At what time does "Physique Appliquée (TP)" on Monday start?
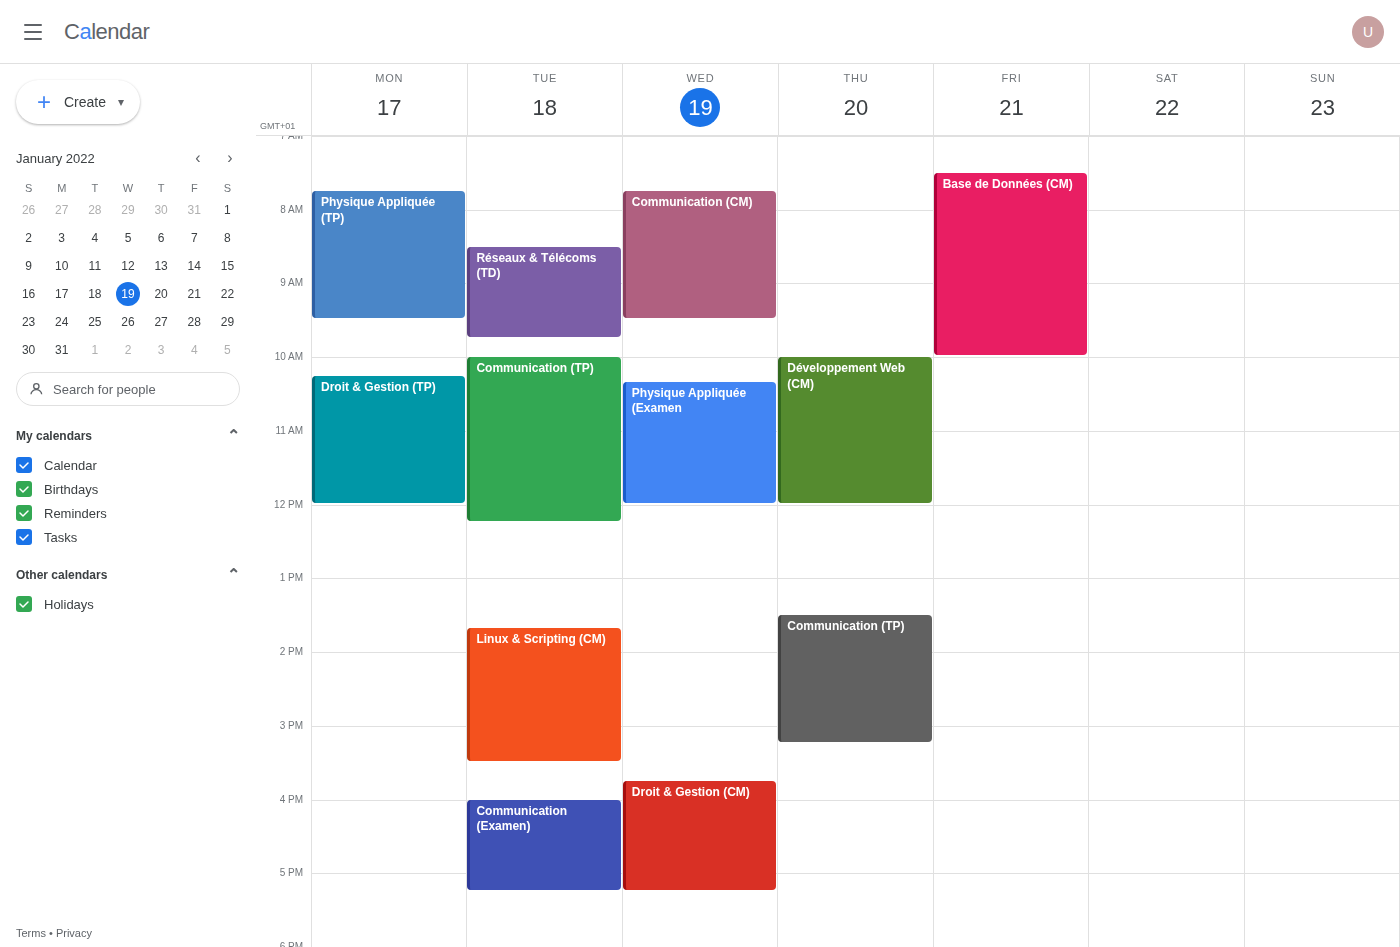
7:45 AM